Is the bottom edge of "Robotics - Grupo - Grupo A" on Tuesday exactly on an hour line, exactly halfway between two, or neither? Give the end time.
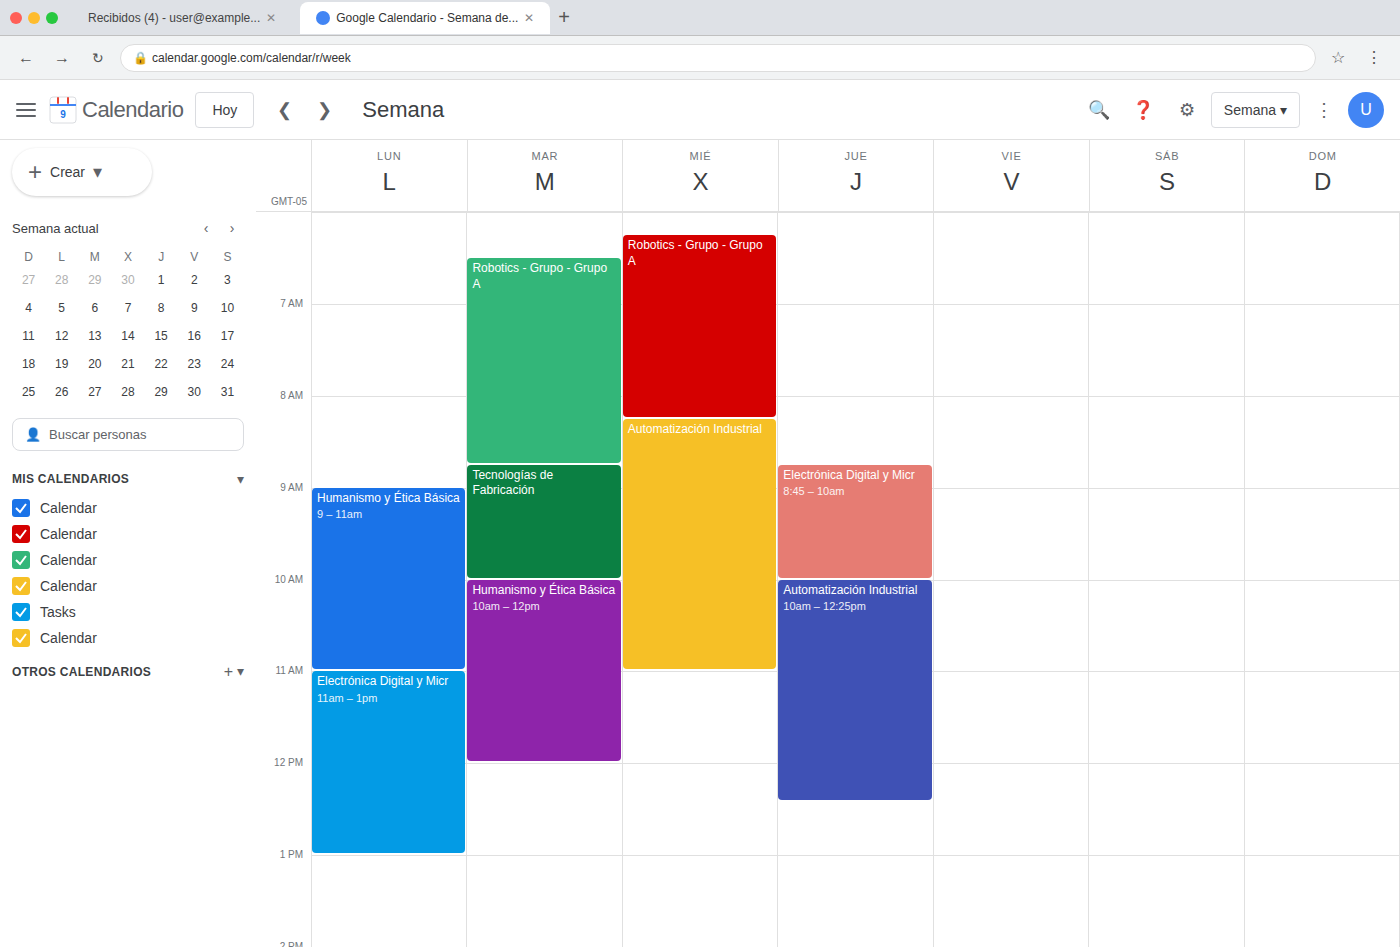
08:45 -- neither: three quarters of the way from the 08:00 line to the 09:00 line.